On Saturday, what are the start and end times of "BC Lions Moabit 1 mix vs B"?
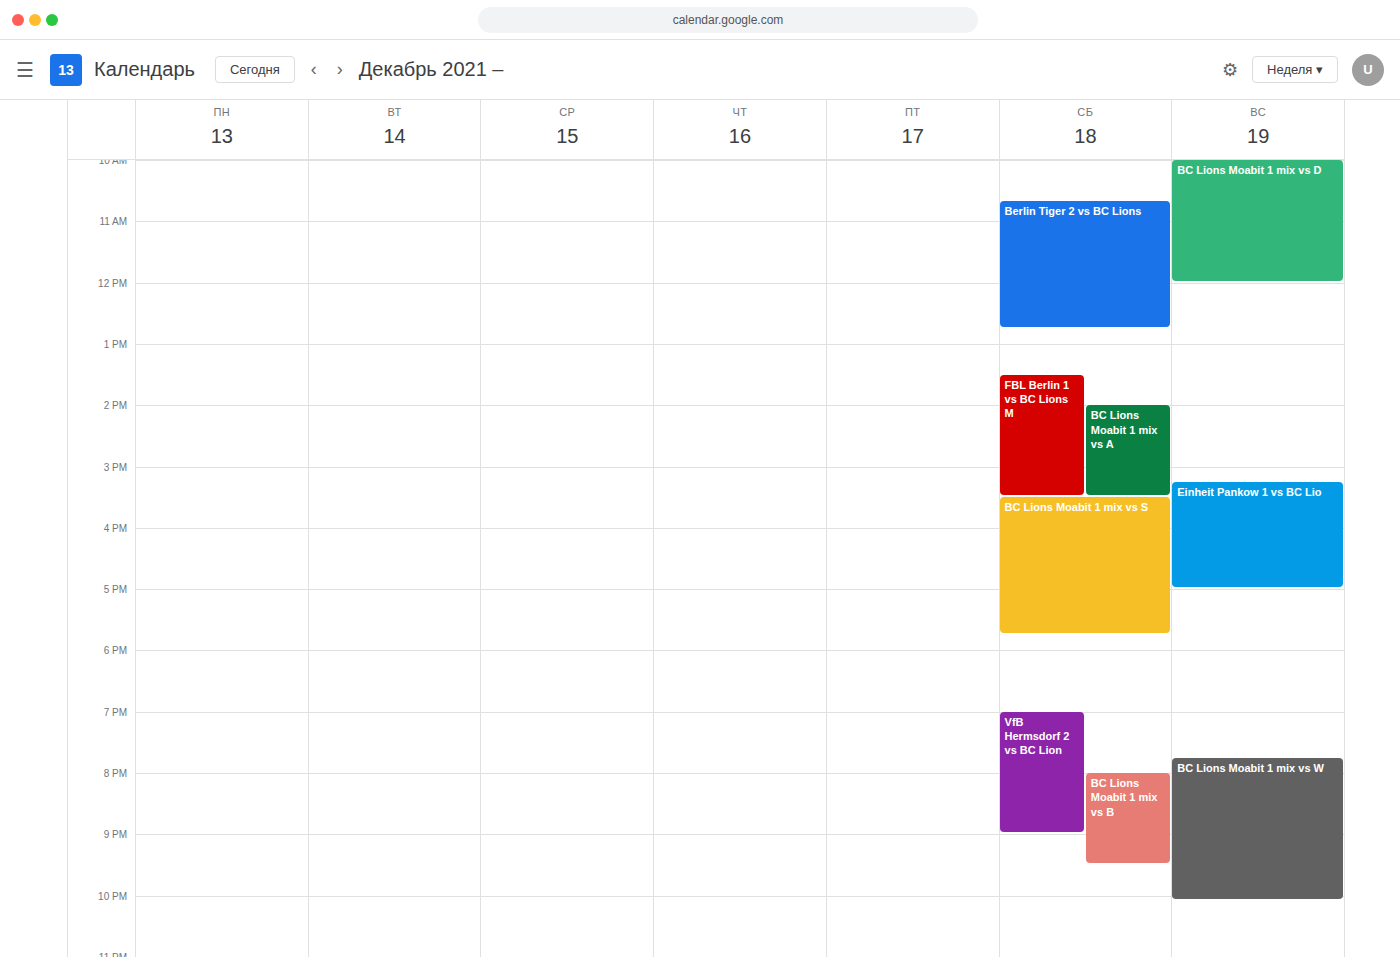
8:00 PM to 9:30 PM